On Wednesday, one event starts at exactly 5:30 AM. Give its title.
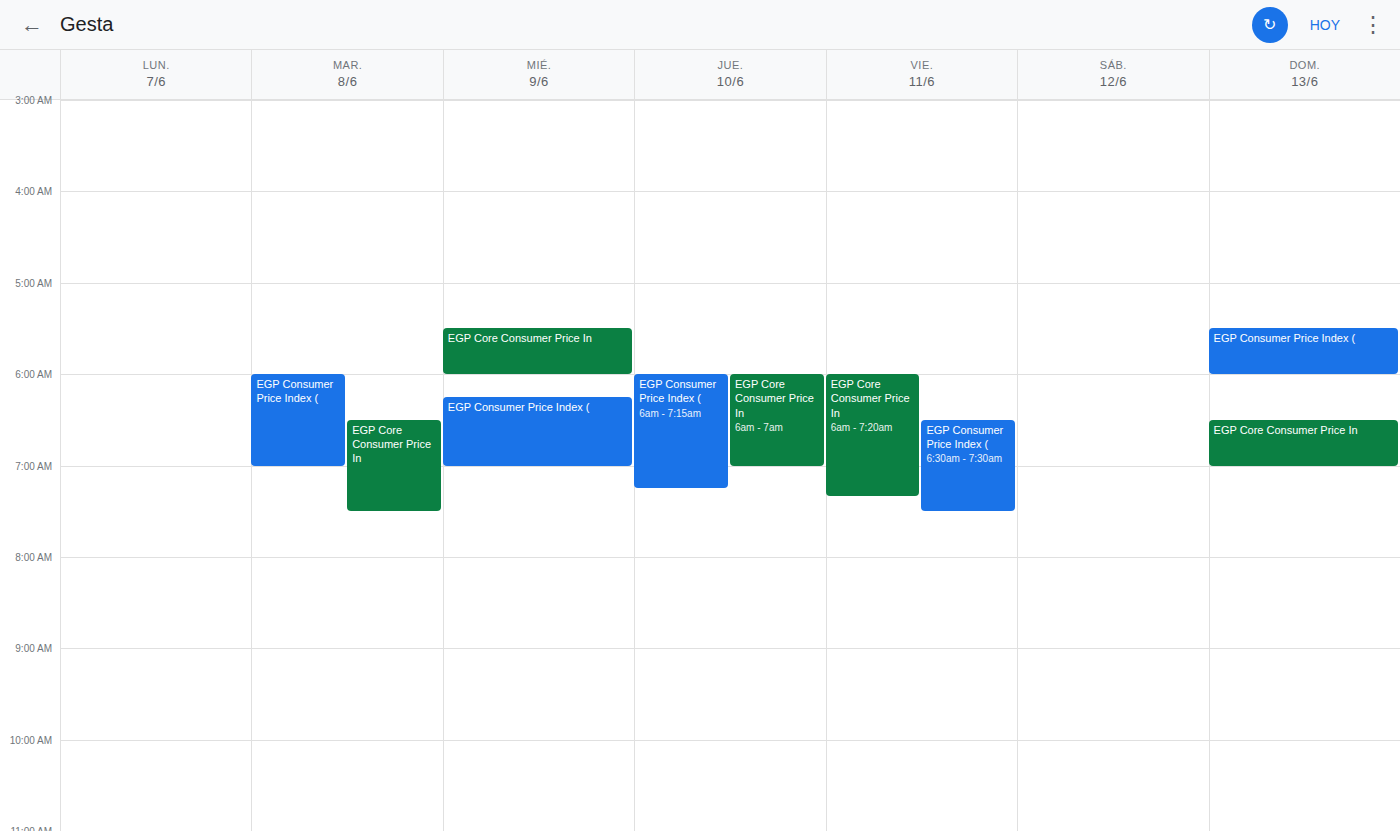
"EGP Core Consumer Price In"